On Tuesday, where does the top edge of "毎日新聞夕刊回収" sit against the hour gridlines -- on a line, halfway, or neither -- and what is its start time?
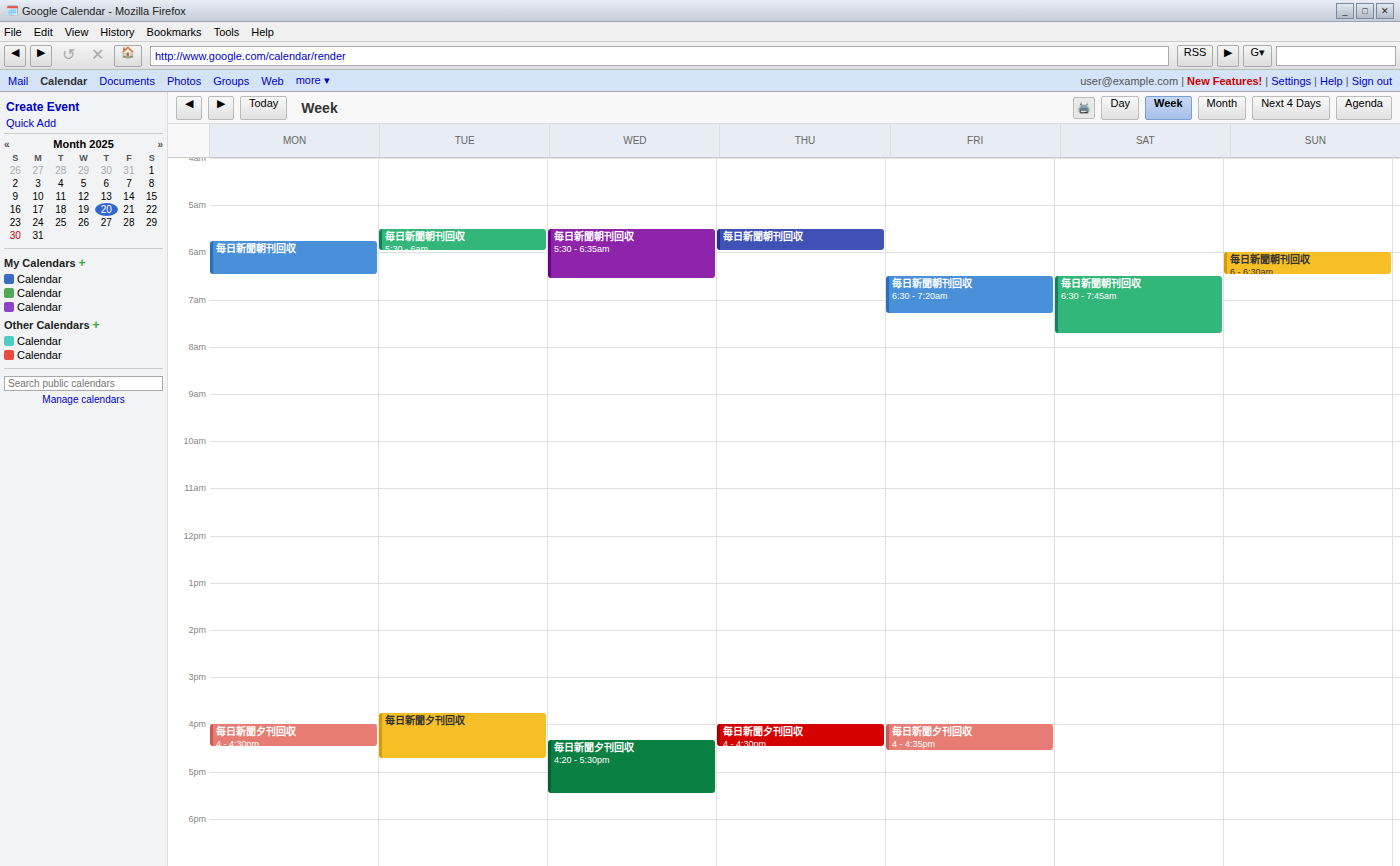
3:45 PM -- neither: three quarters of the way from the 3 PM line to the 4 PM line.